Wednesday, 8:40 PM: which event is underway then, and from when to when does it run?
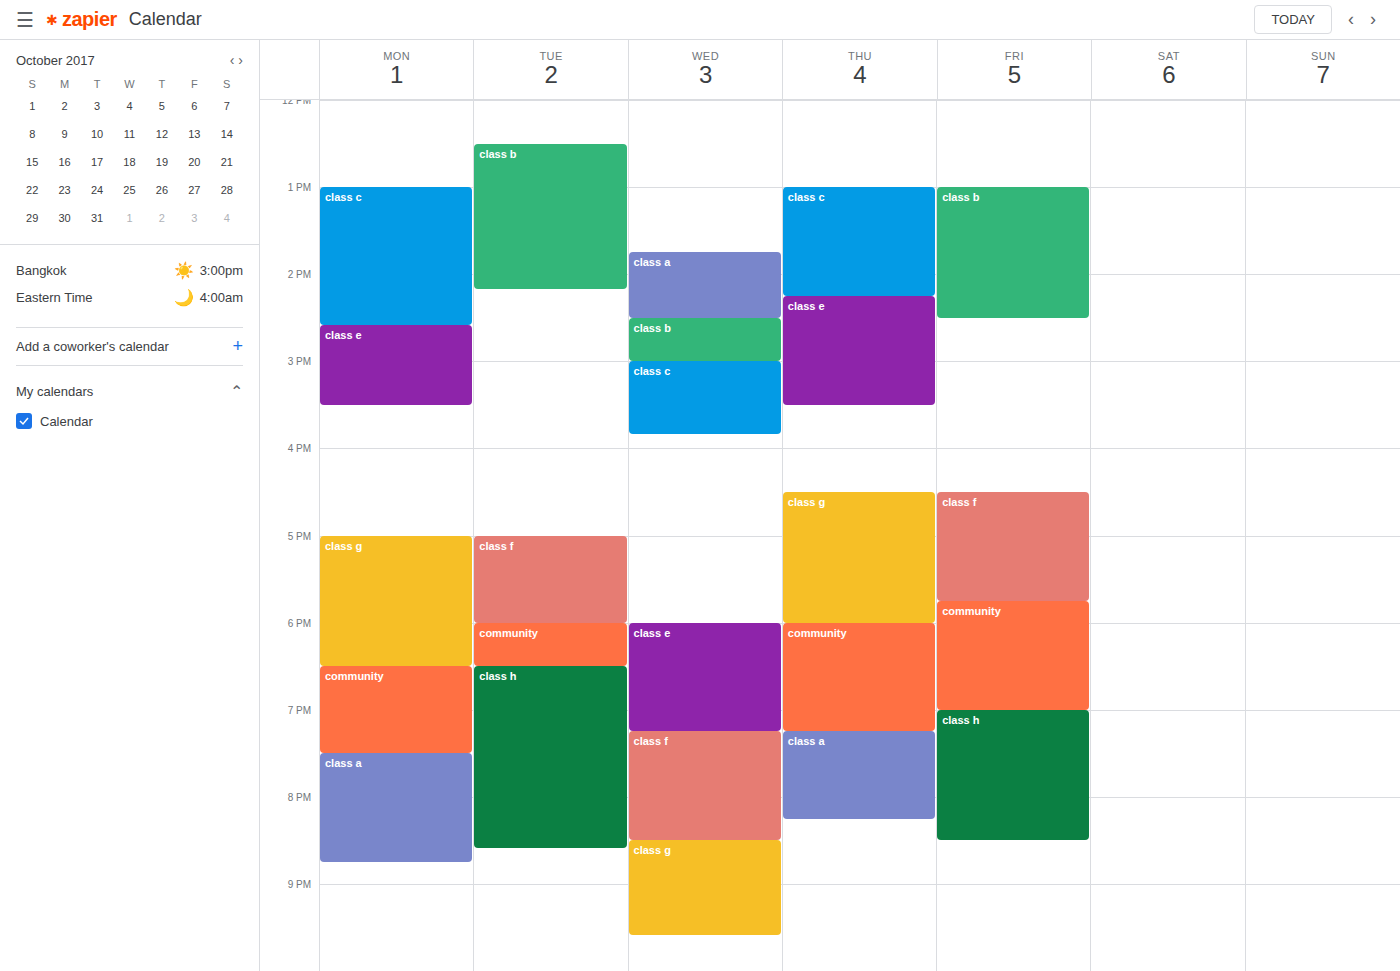
"class g", 8:30 PM to 9:35 PM